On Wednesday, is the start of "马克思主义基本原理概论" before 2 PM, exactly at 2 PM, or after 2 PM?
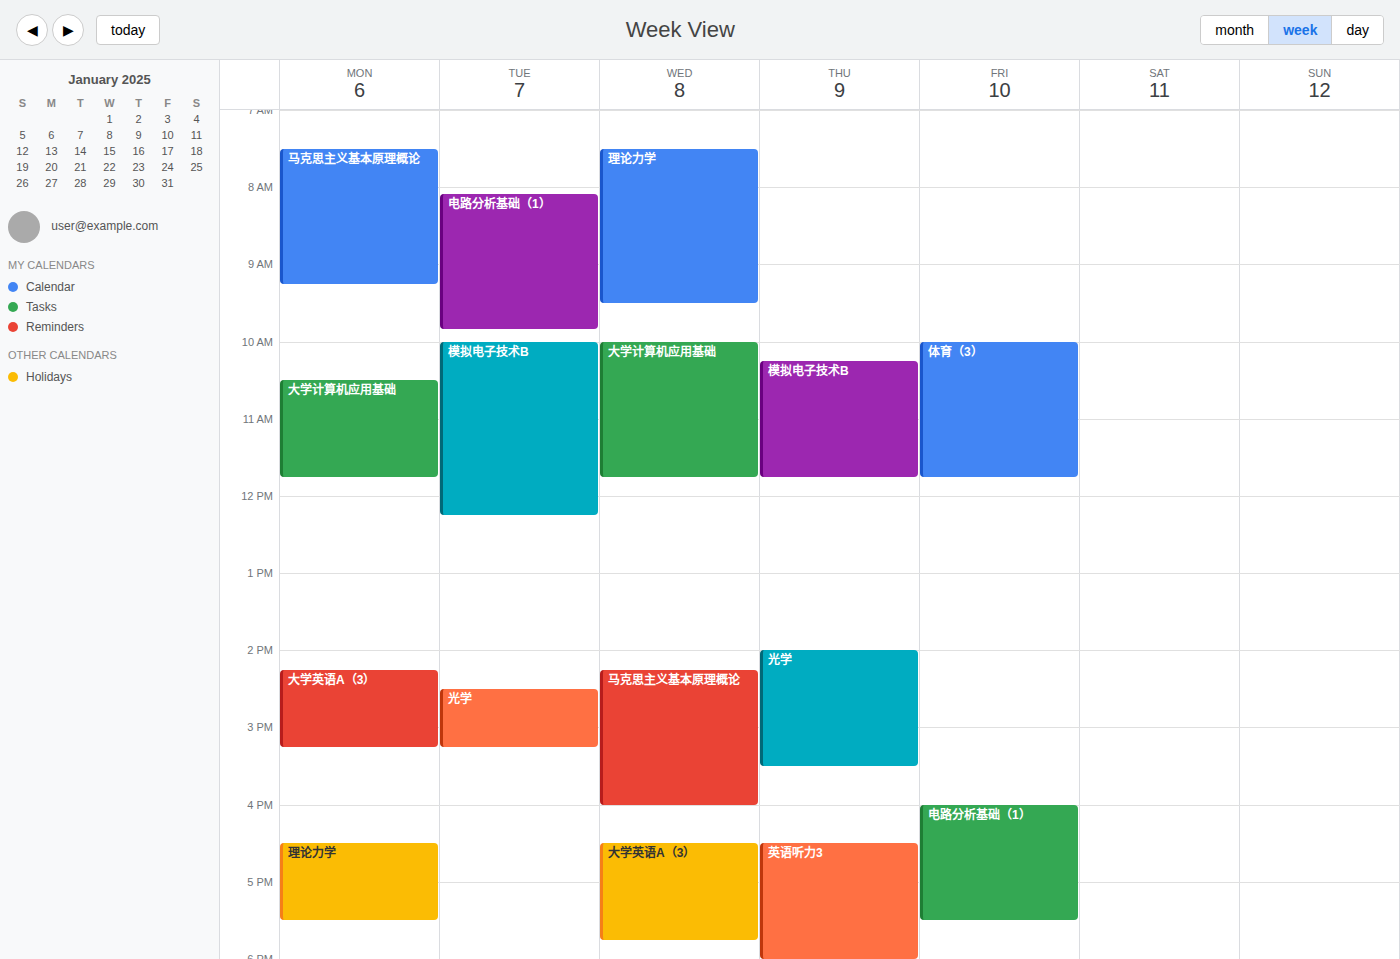
2:15 PM -- after 2 PM, 15 minutes below the 2 PM line.